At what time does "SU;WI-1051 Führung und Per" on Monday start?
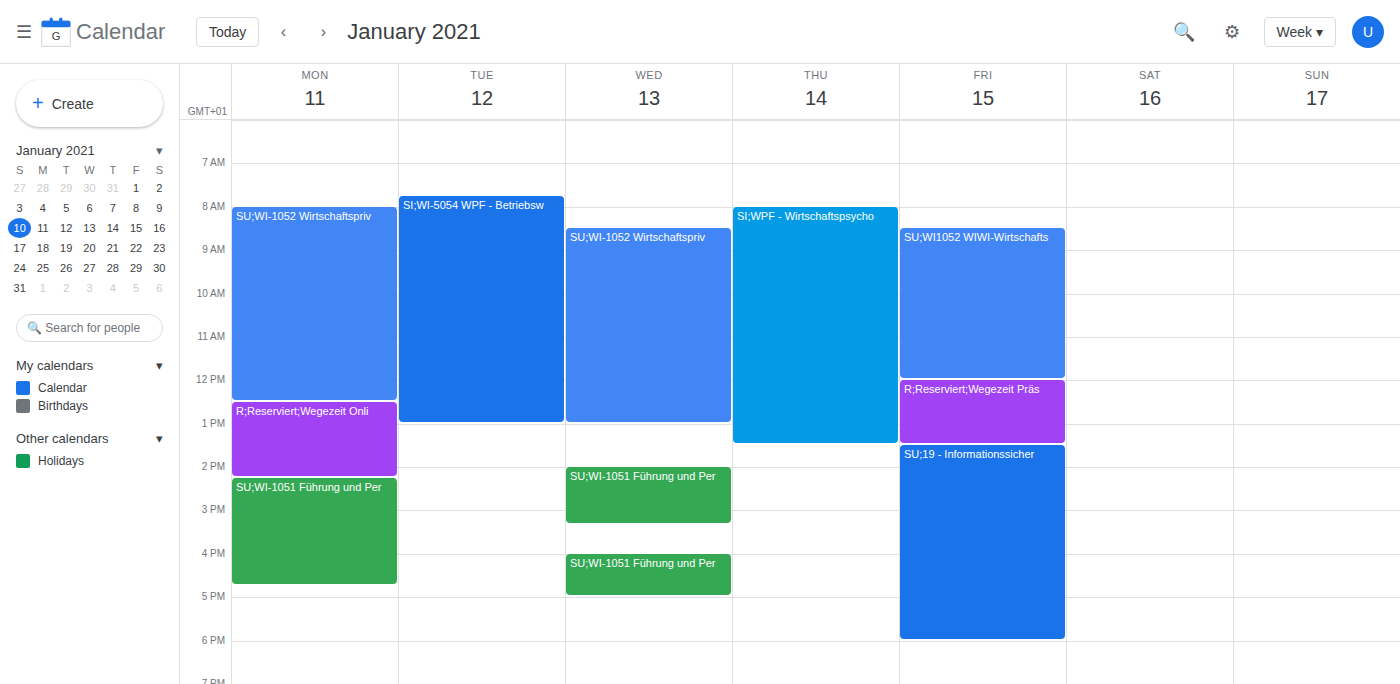
2:15 PM